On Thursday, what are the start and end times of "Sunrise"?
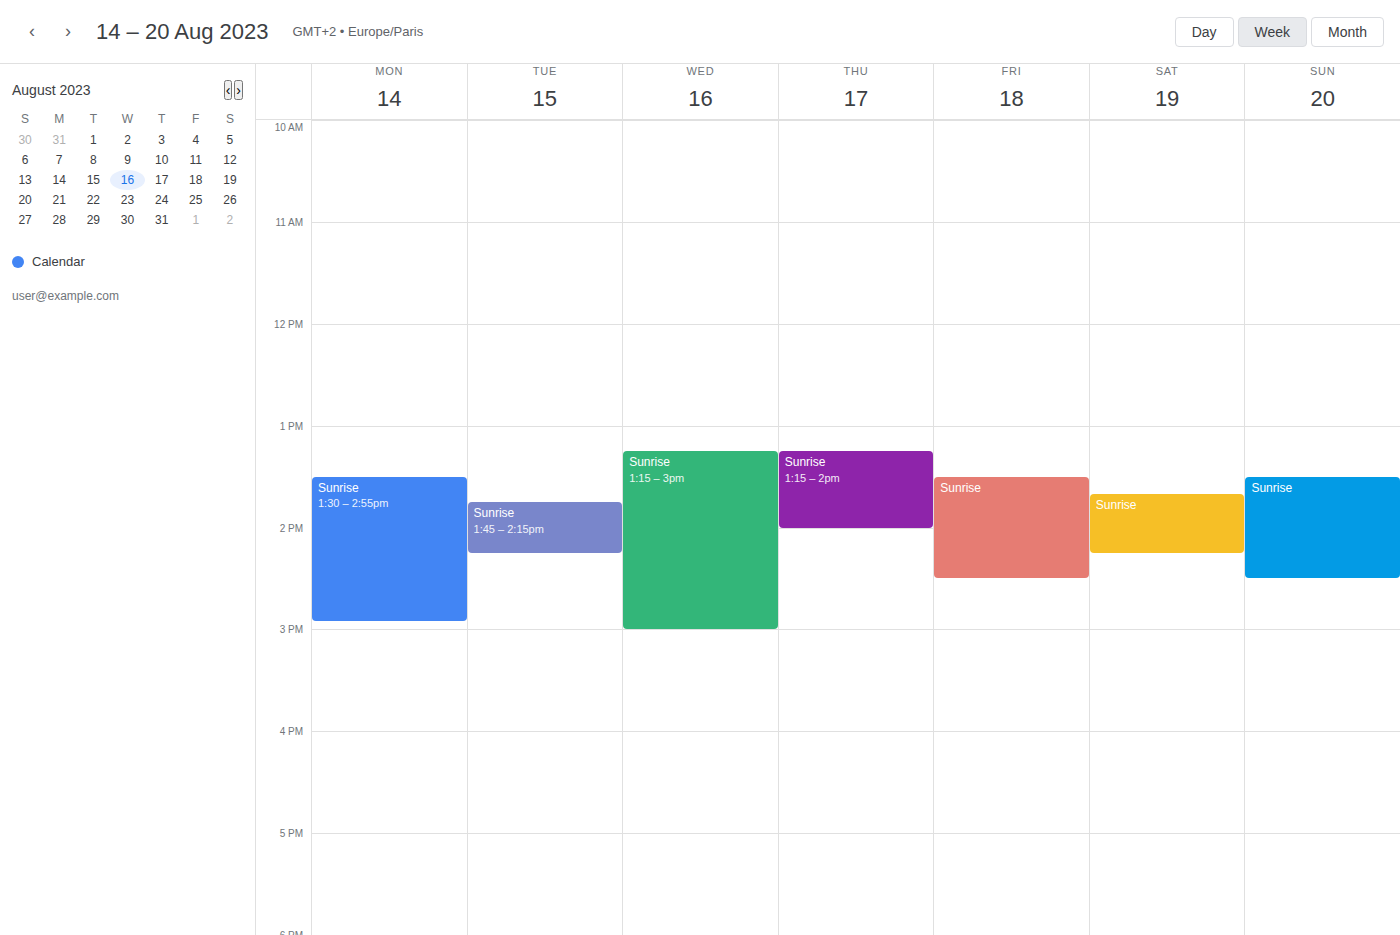
13:15 to 14:00